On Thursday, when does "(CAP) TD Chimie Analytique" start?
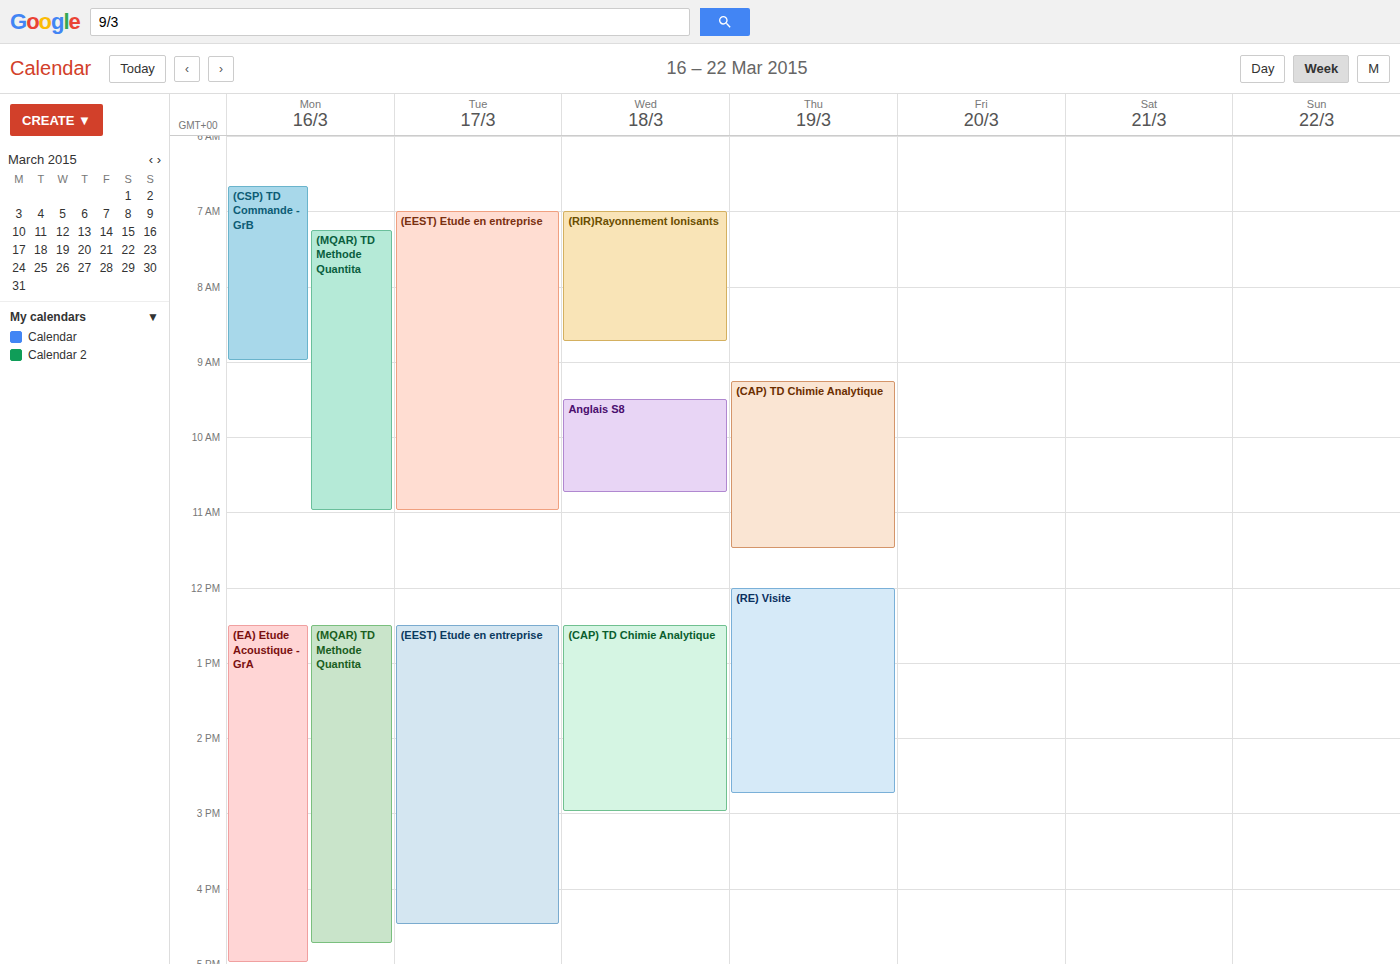
9:15 AM